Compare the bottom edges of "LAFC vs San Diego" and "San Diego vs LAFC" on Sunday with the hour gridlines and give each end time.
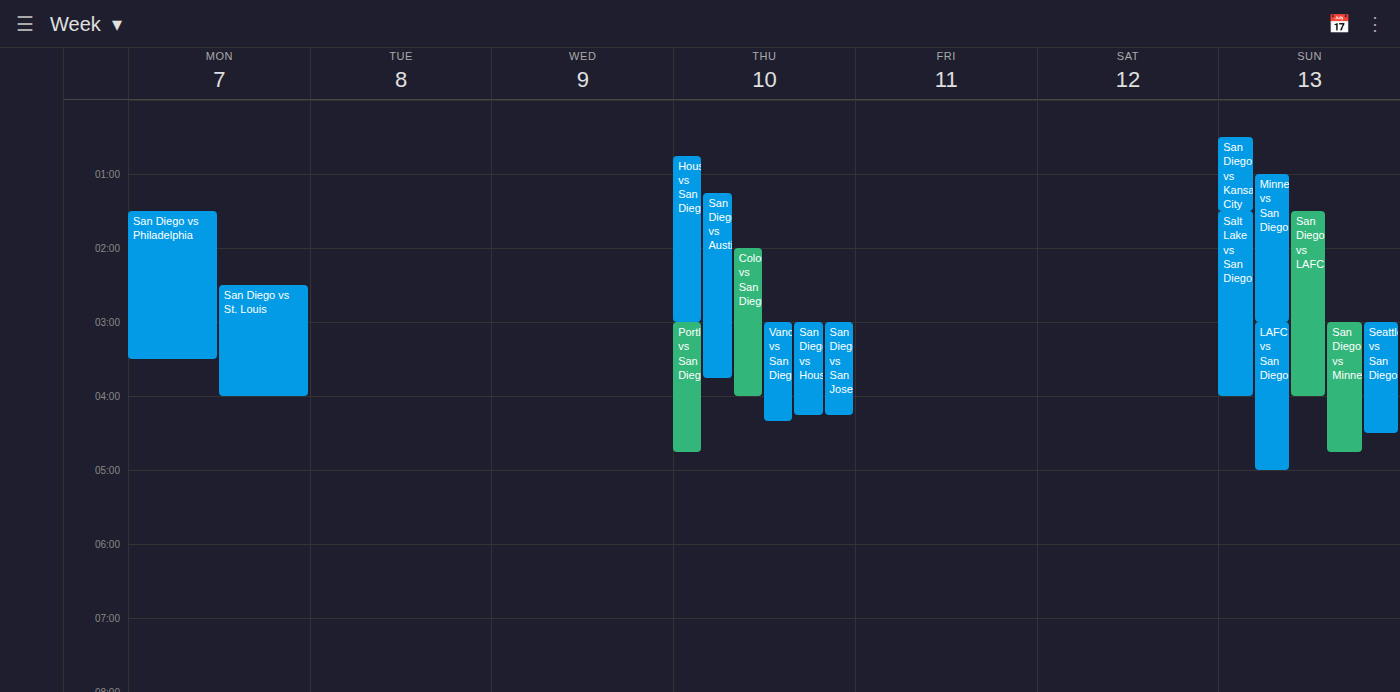
"LAFC vs San Diego": 5:00 AM, exactly on the 5 AM line. "San Diego vs LAFC": 4:00 AM, exactly on the 4 AM line.